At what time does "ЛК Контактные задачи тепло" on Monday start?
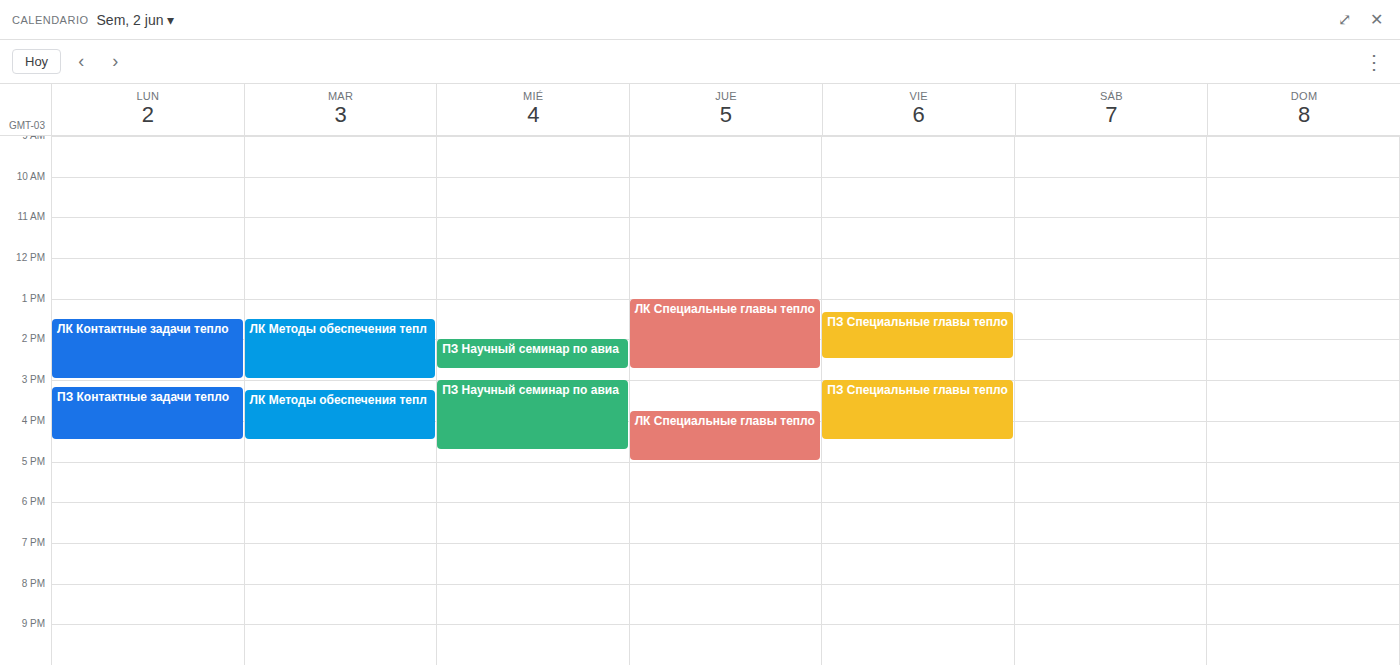
1:30 PM